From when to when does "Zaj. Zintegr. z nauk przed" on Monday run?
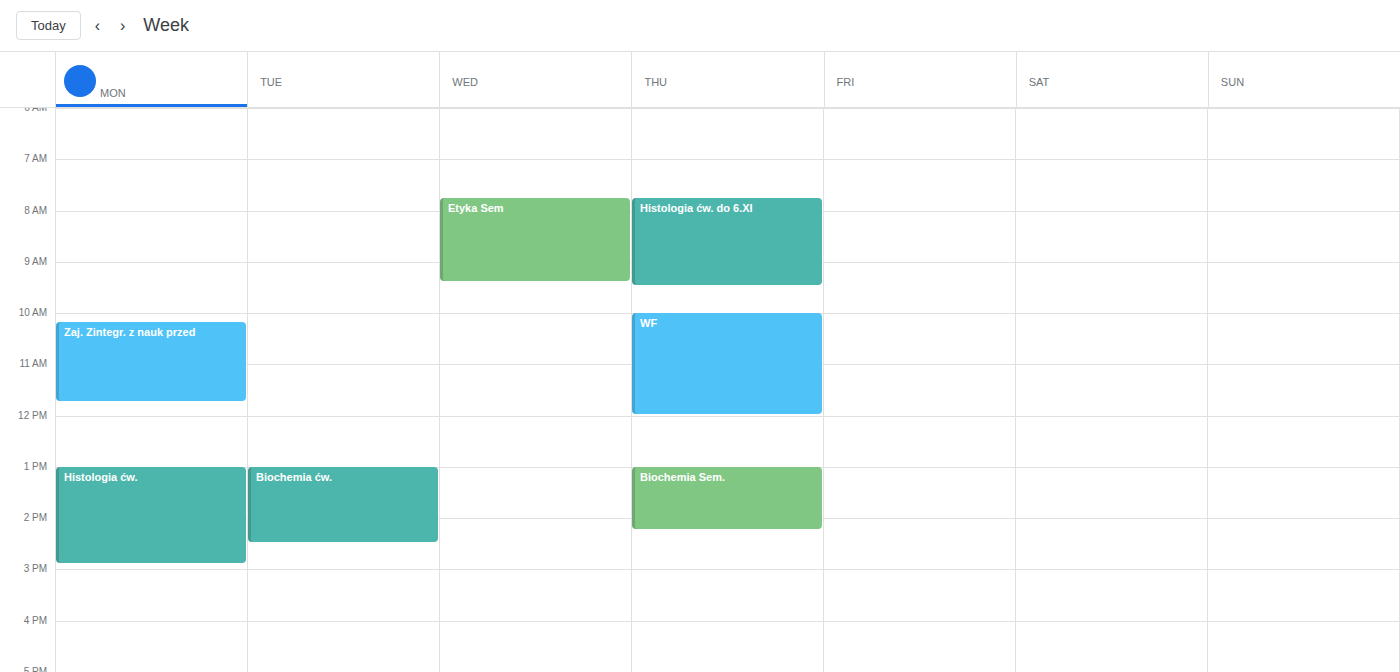
10:10 AM to 11:45 AM